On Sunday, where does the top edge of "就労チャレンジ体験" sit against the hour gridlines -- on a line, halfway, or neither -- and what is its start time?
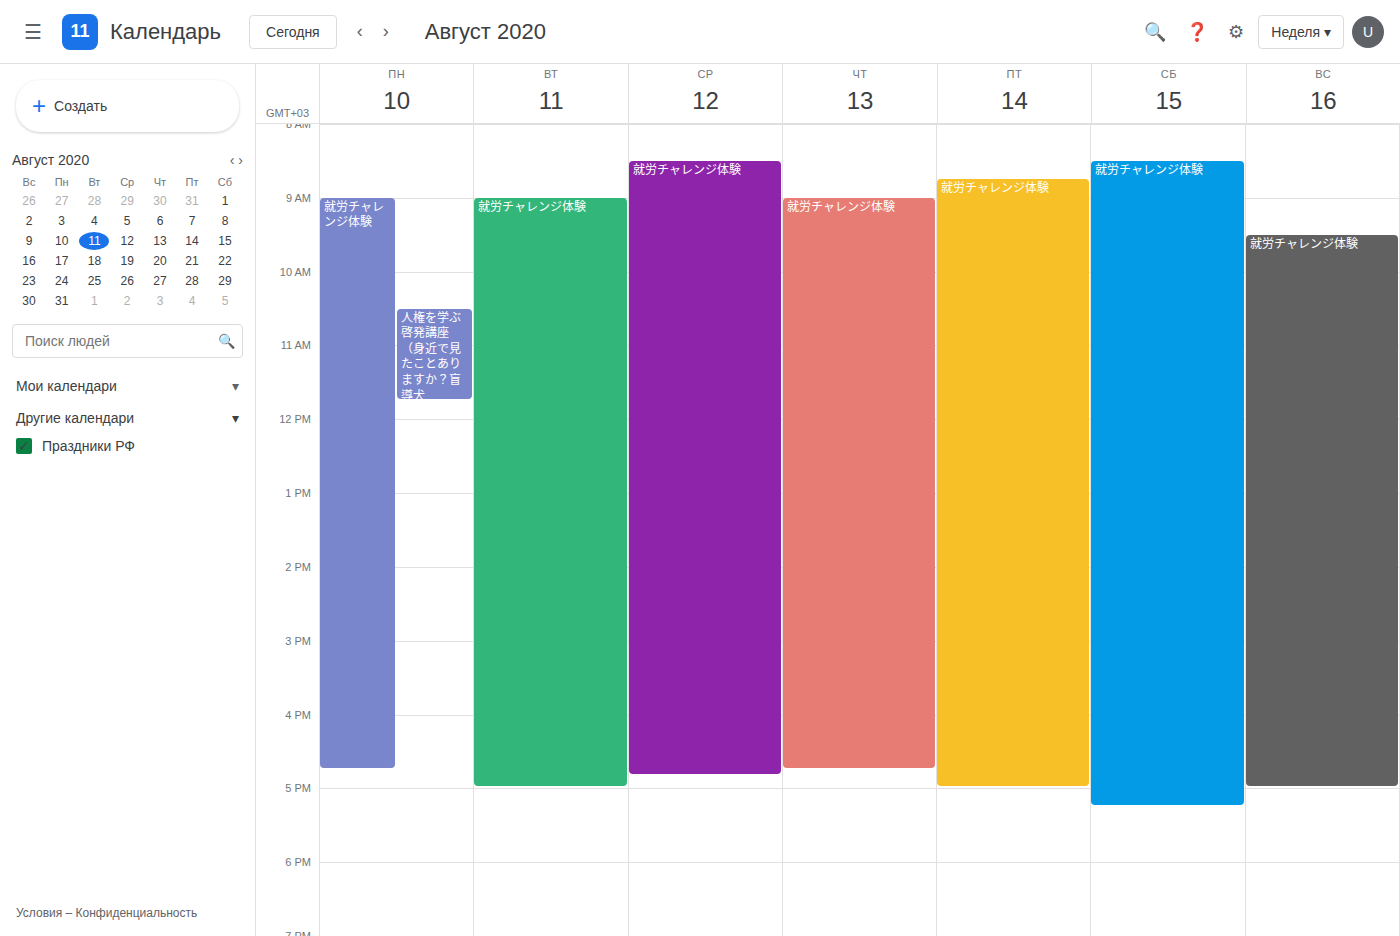
9:30 AM -- halfway between the 9 AM and 10 AM lines.